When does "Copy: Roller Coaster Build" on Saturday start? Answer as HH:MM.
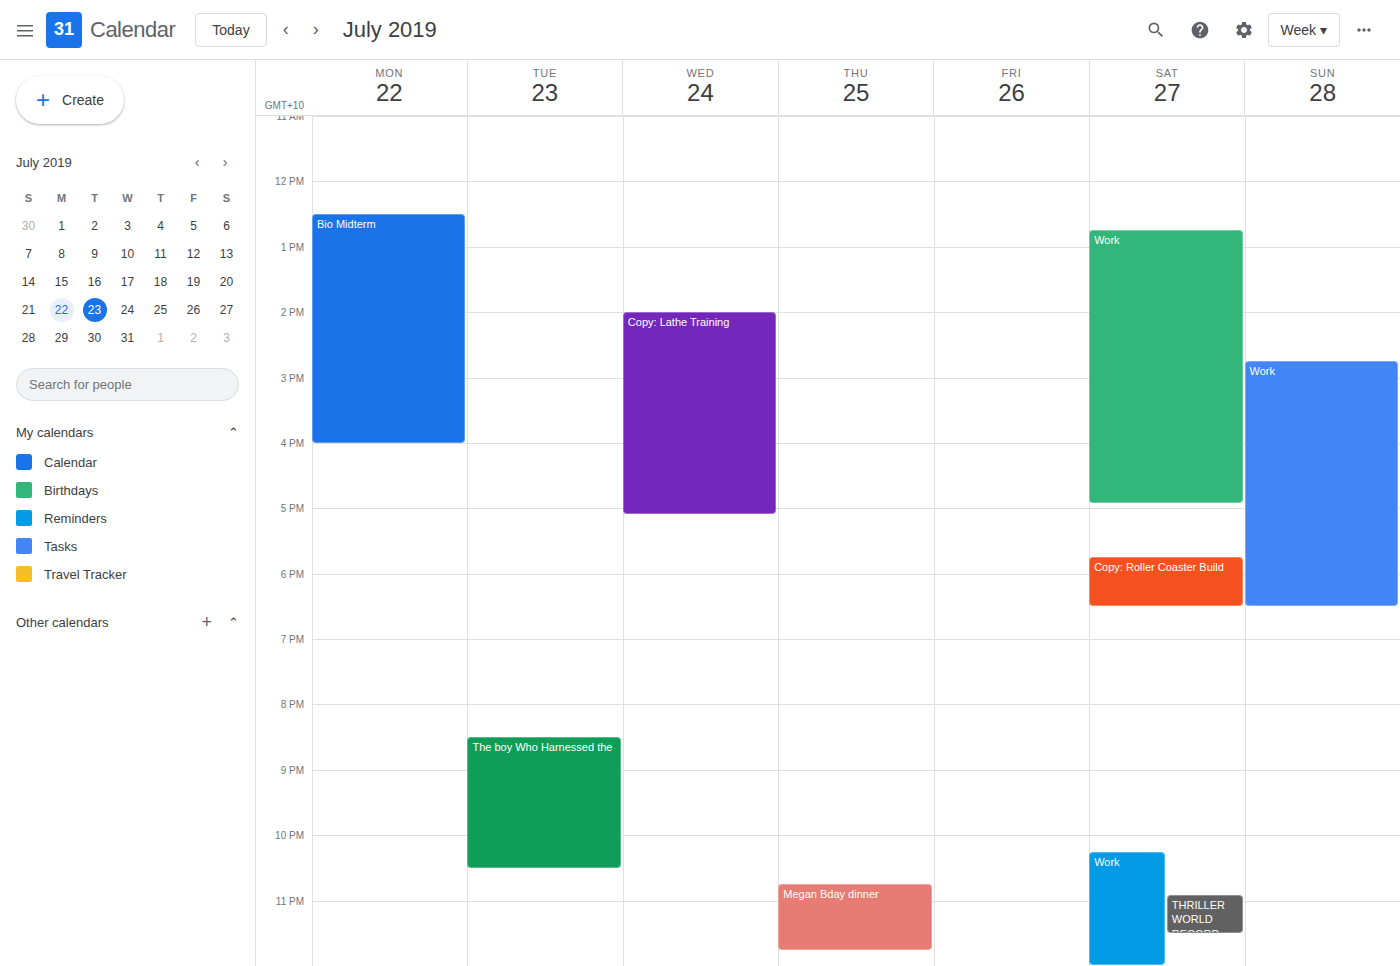
17:45